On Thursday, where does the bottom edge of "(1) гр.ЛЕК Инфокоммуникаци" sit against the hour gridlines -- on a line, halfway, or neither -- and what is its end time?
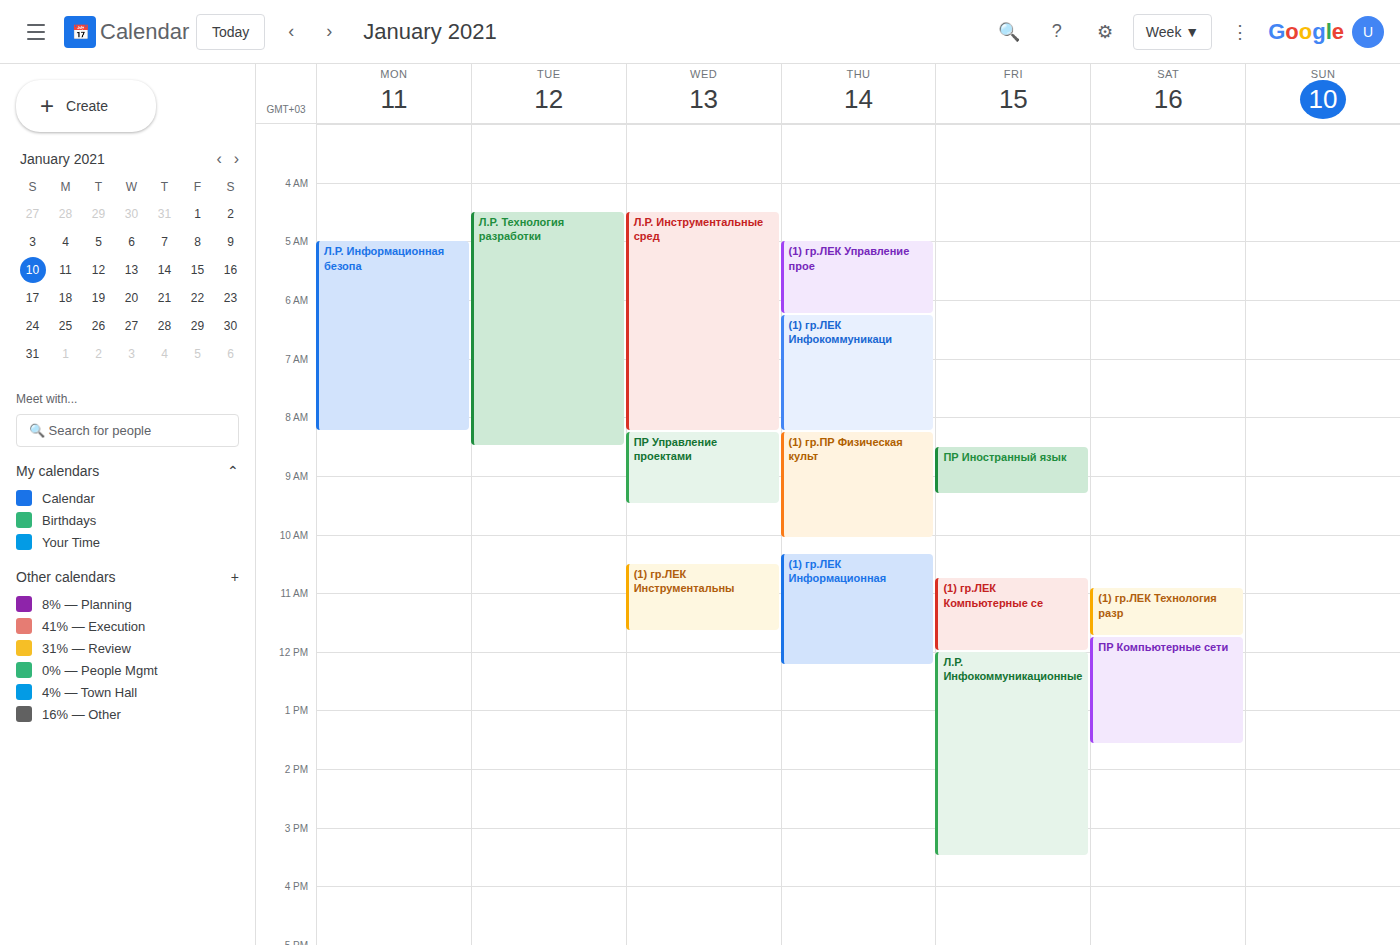
8:15 AM -- neither: a quarter of the way from the 8 AM line to the 9 AM line.